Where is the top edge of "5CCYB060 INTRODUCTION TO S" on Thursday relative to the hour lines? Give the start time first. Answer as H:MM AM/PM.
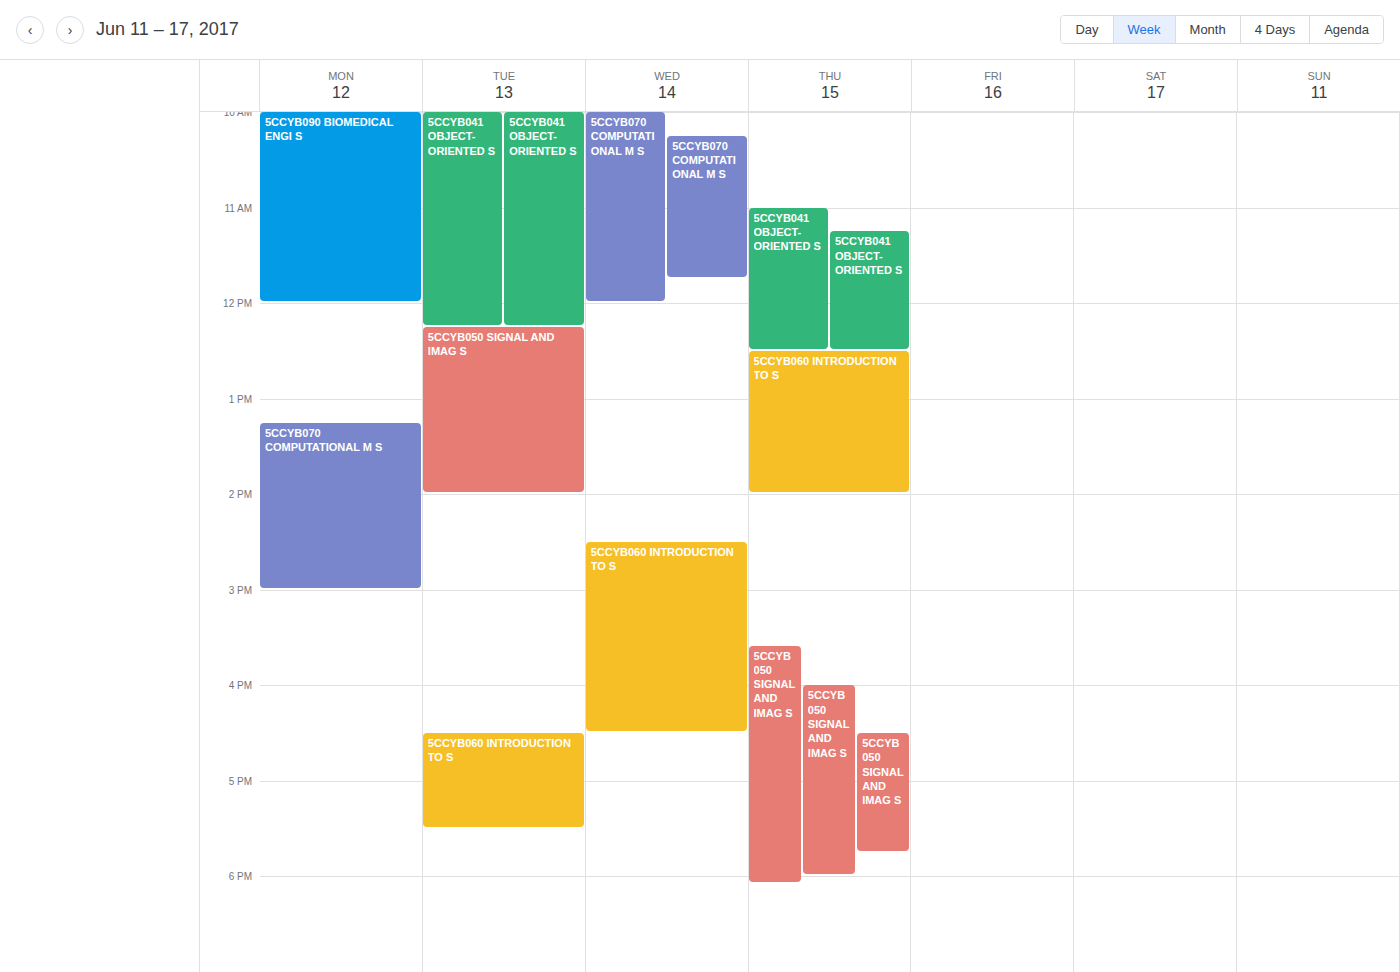
12:30 PM -- halfway between the 12 PM and 1 PM lines.